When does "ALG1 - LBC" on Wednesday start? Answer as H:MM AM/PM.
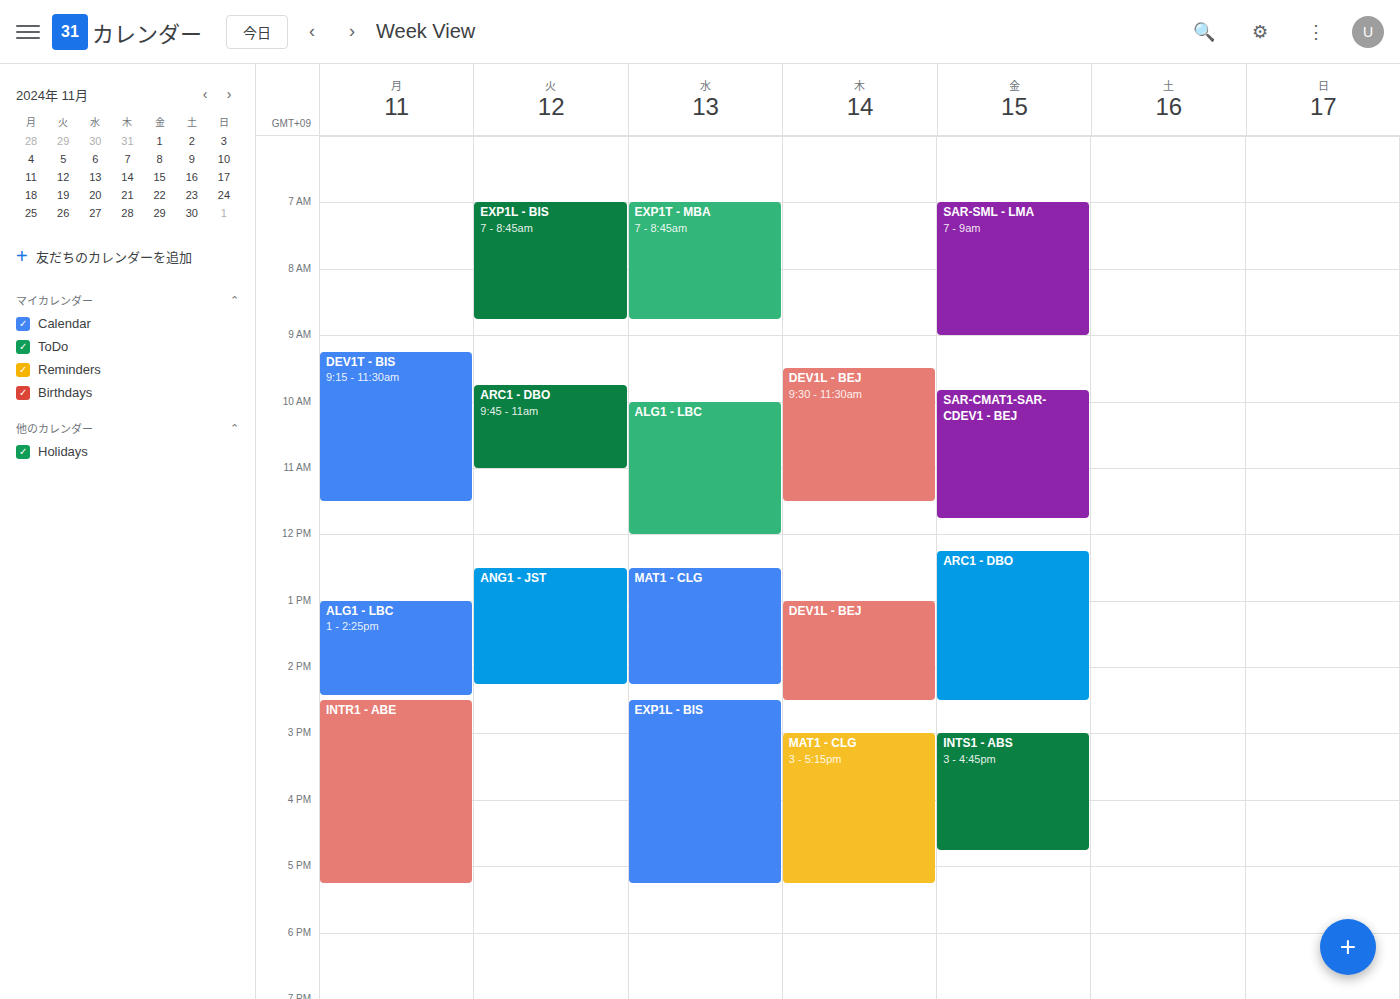
10:00 AM